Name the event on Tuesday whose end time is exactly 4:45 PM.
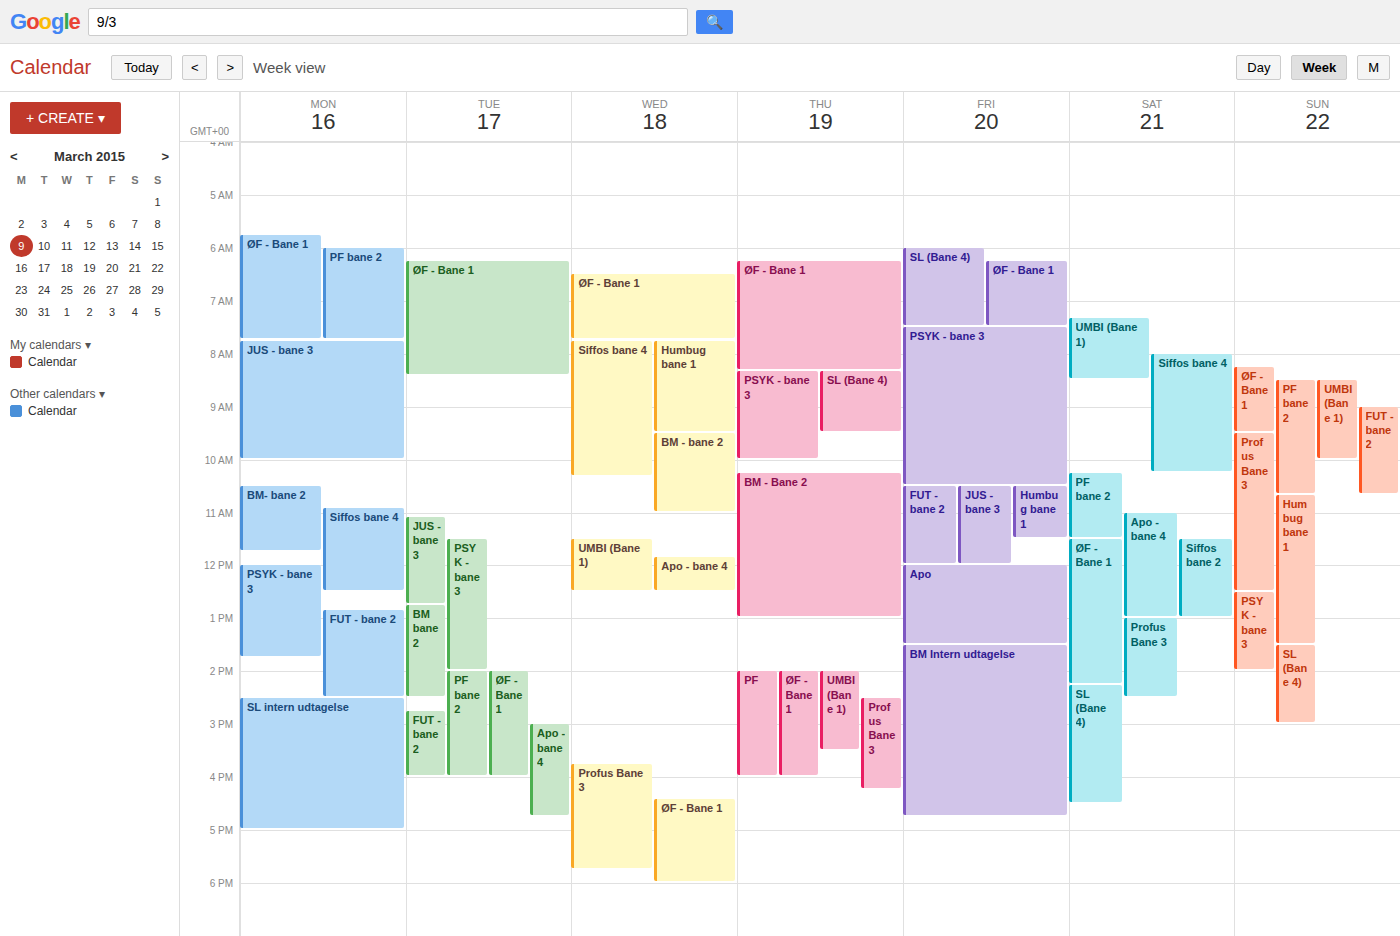
"Apo - bane 4"